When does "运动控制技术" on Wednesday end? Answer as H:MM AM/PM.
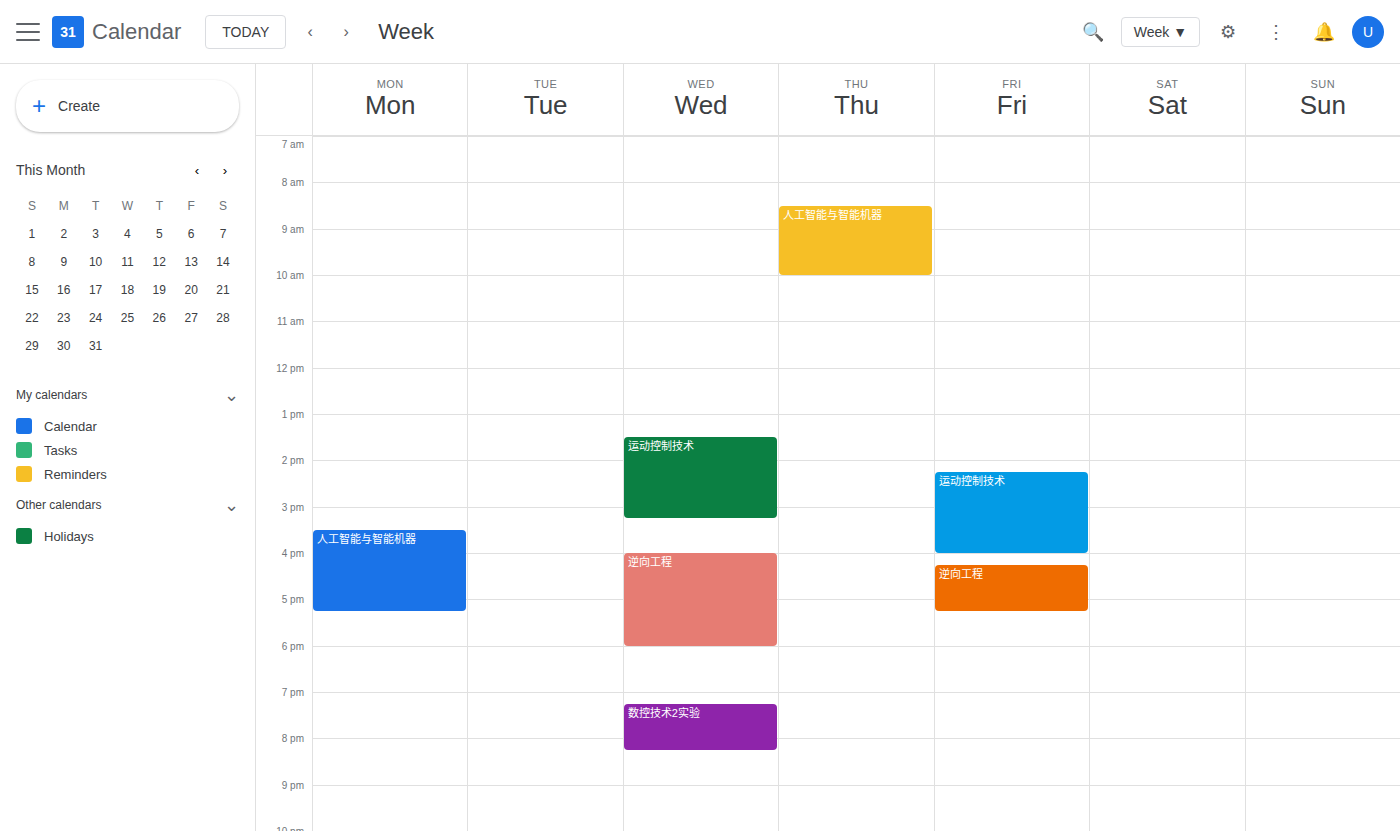
3:15 PM